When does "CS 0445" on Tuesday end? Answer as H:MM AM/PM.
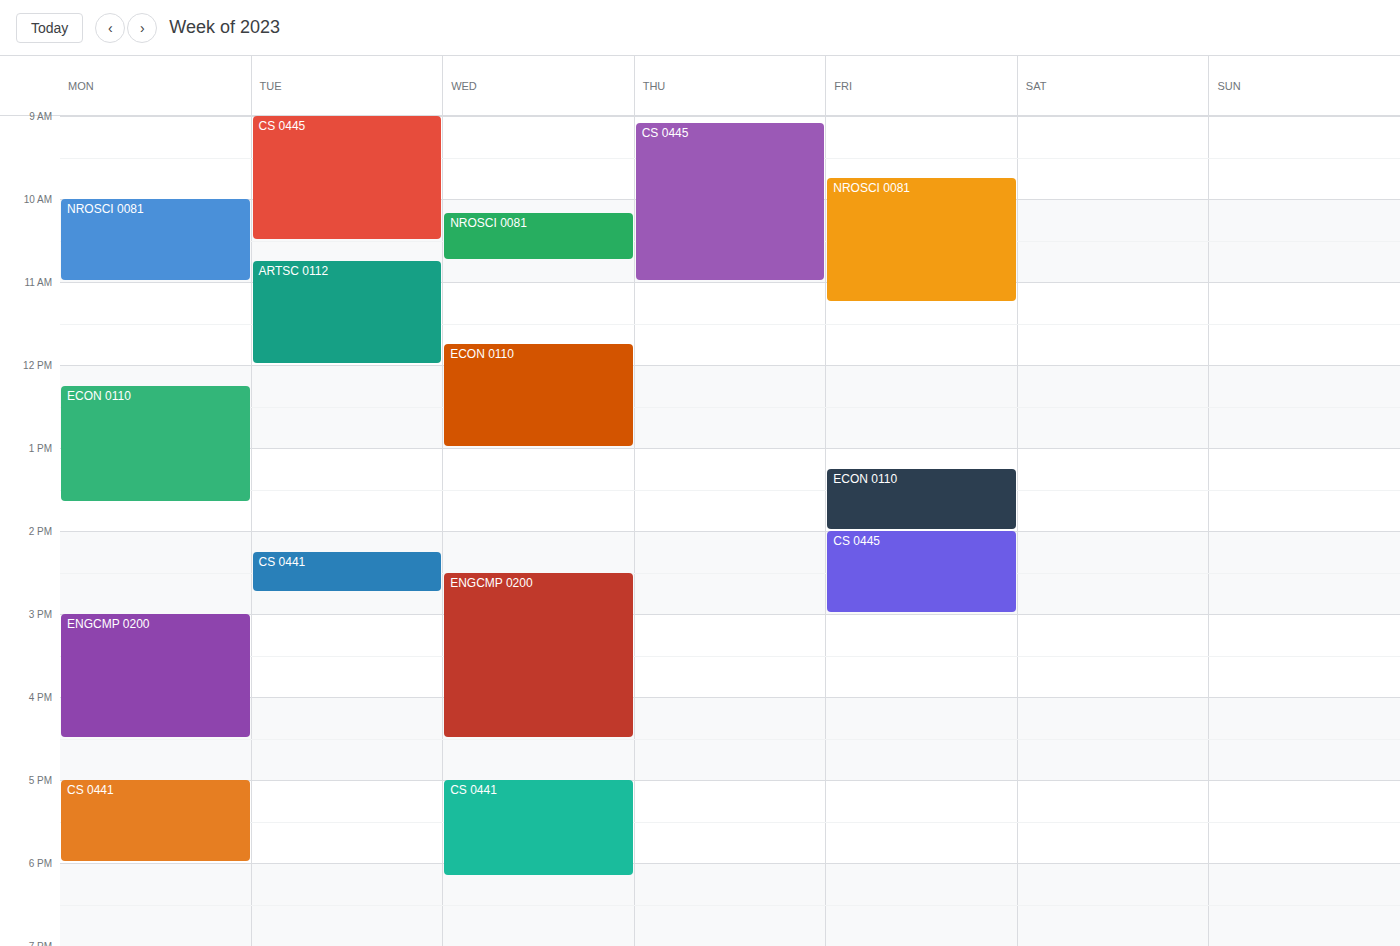
10:30 AM